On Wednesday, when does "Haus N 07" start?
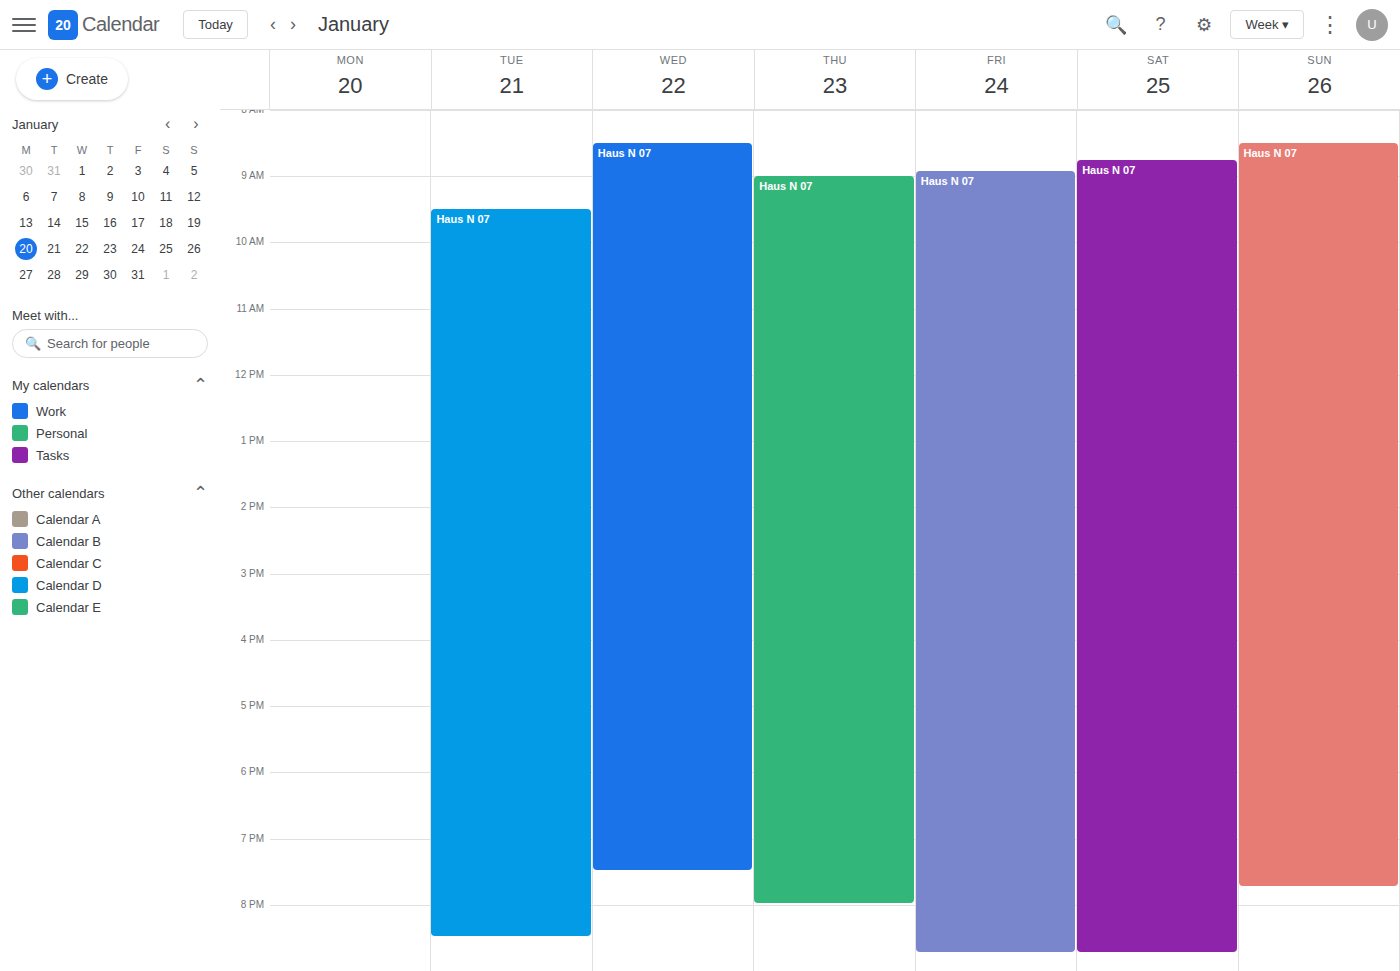
08:30